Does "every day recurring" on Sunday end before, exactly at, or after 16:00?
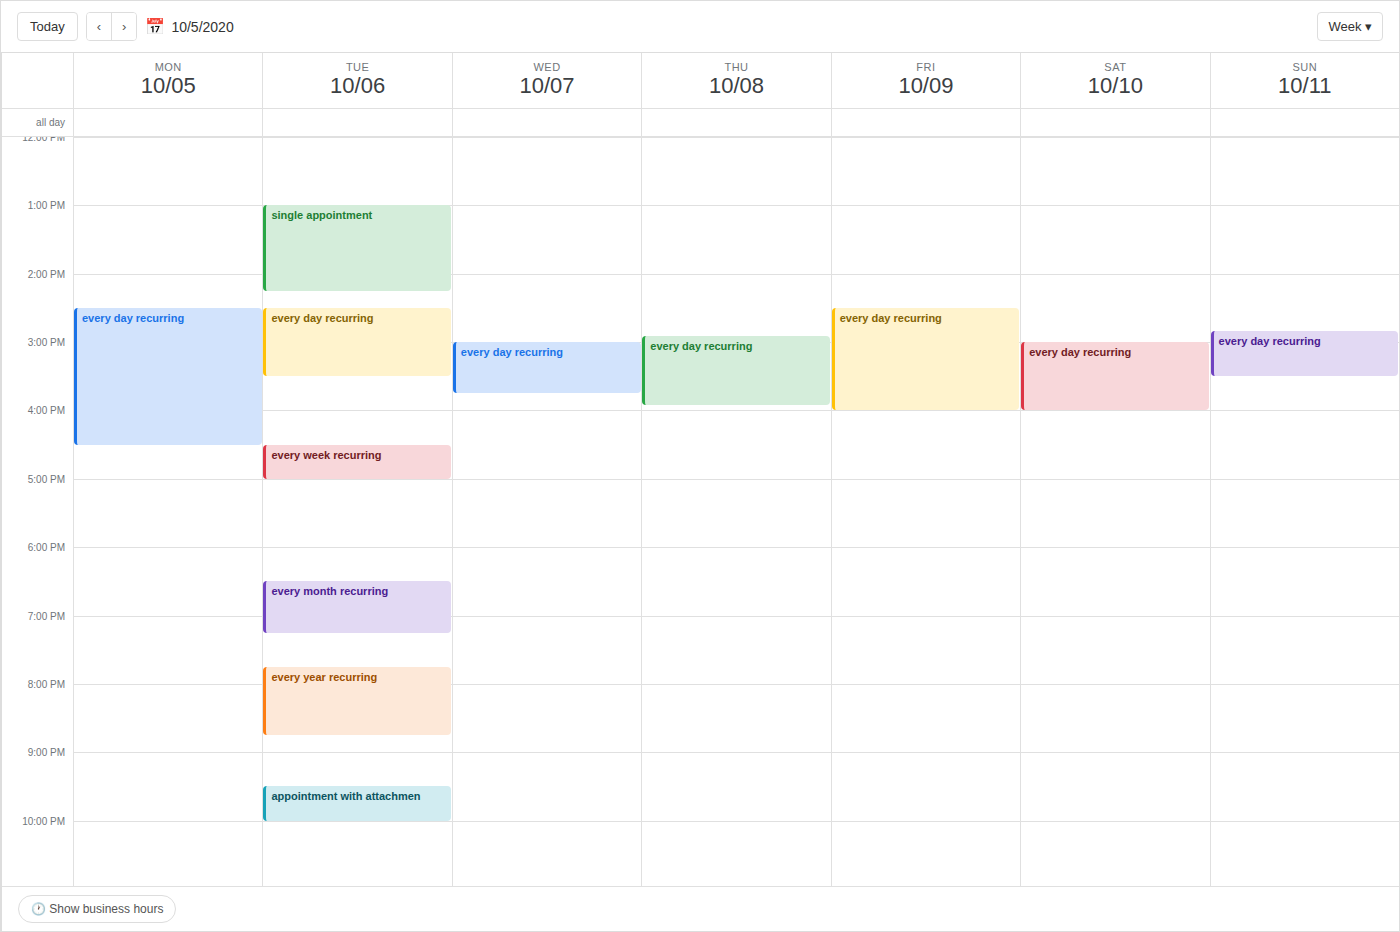
15:30 -- before 16:00, 30 minutes above the 16:00 line.